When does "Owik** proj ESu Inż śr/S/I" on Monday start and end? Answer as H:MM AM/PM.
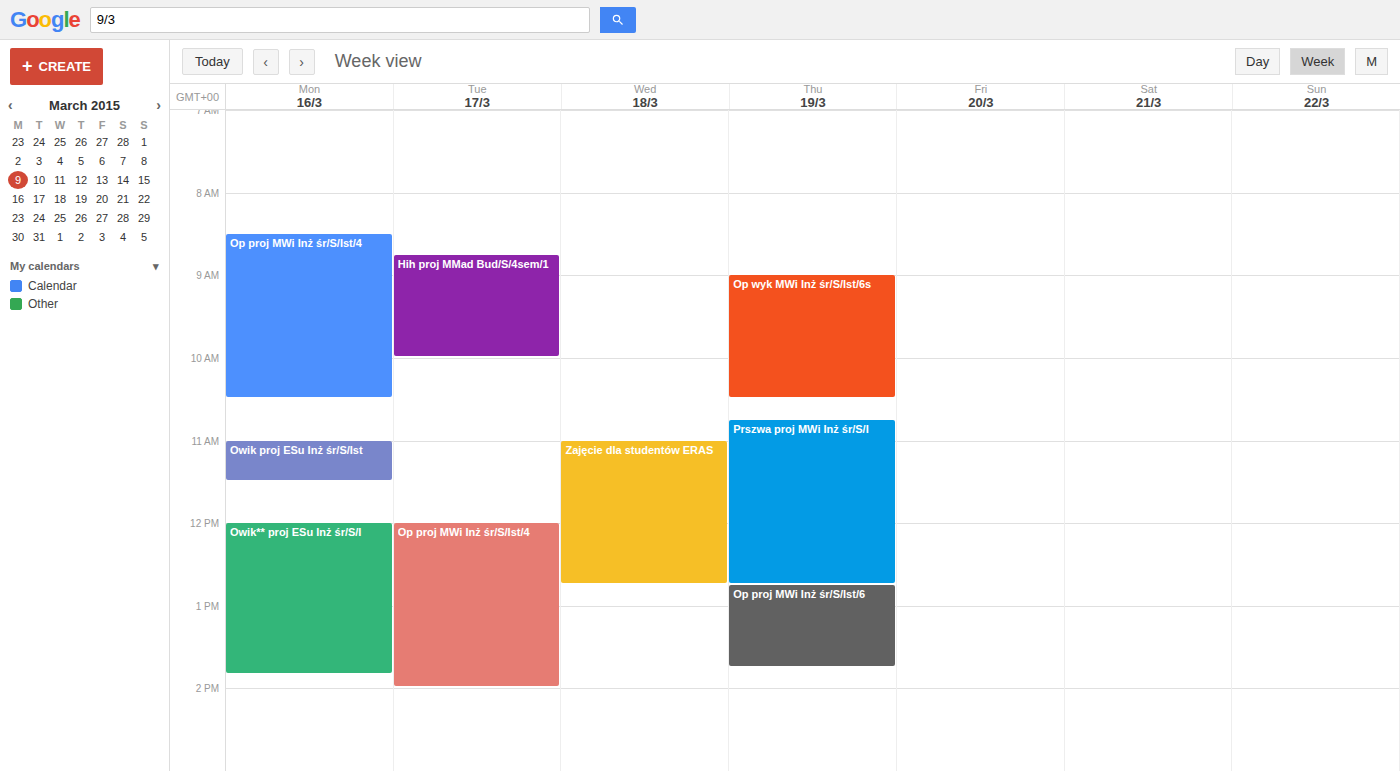
12:00 PM to 1:50 PM